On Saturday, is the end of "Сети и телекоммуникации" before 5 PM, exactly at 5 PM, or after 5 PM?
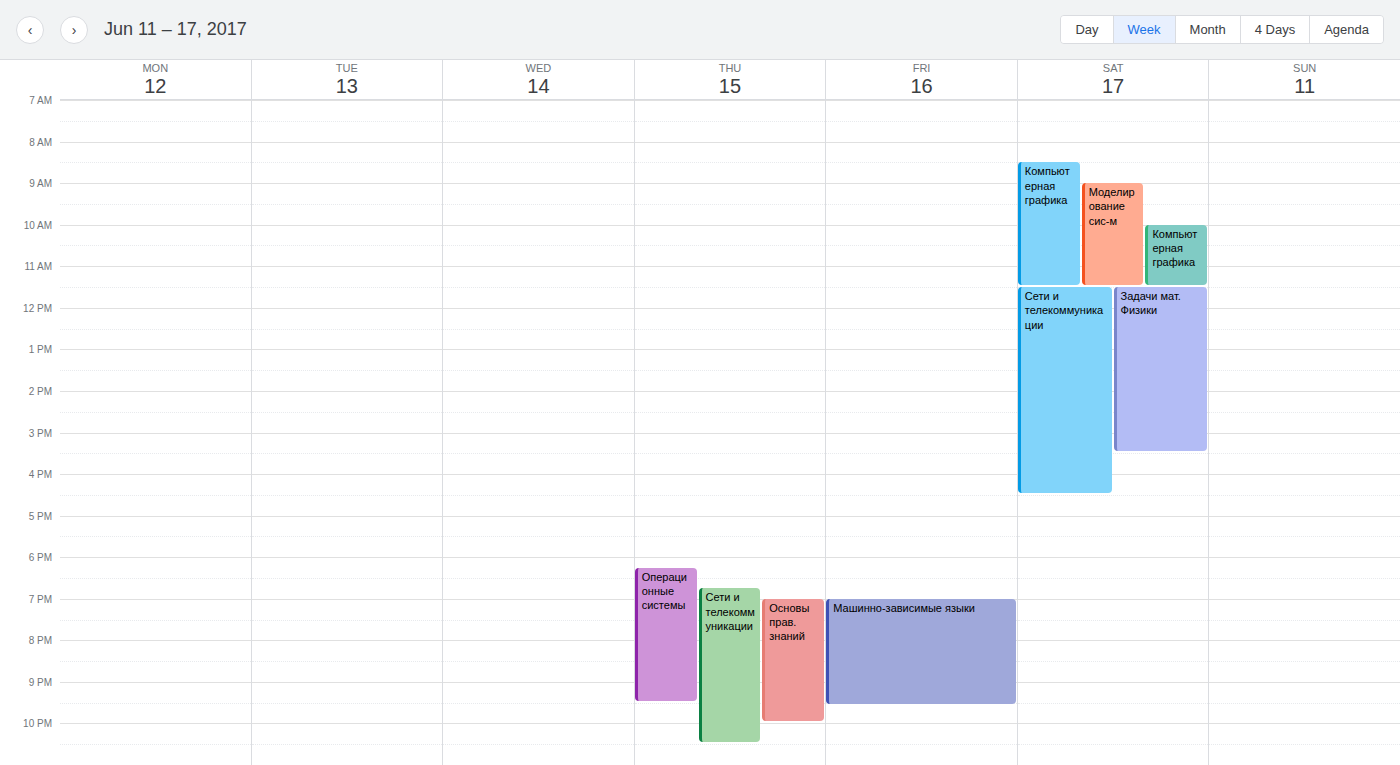
4:30 PM -- before 5 PM, 30 minutes above the 5 PM line.